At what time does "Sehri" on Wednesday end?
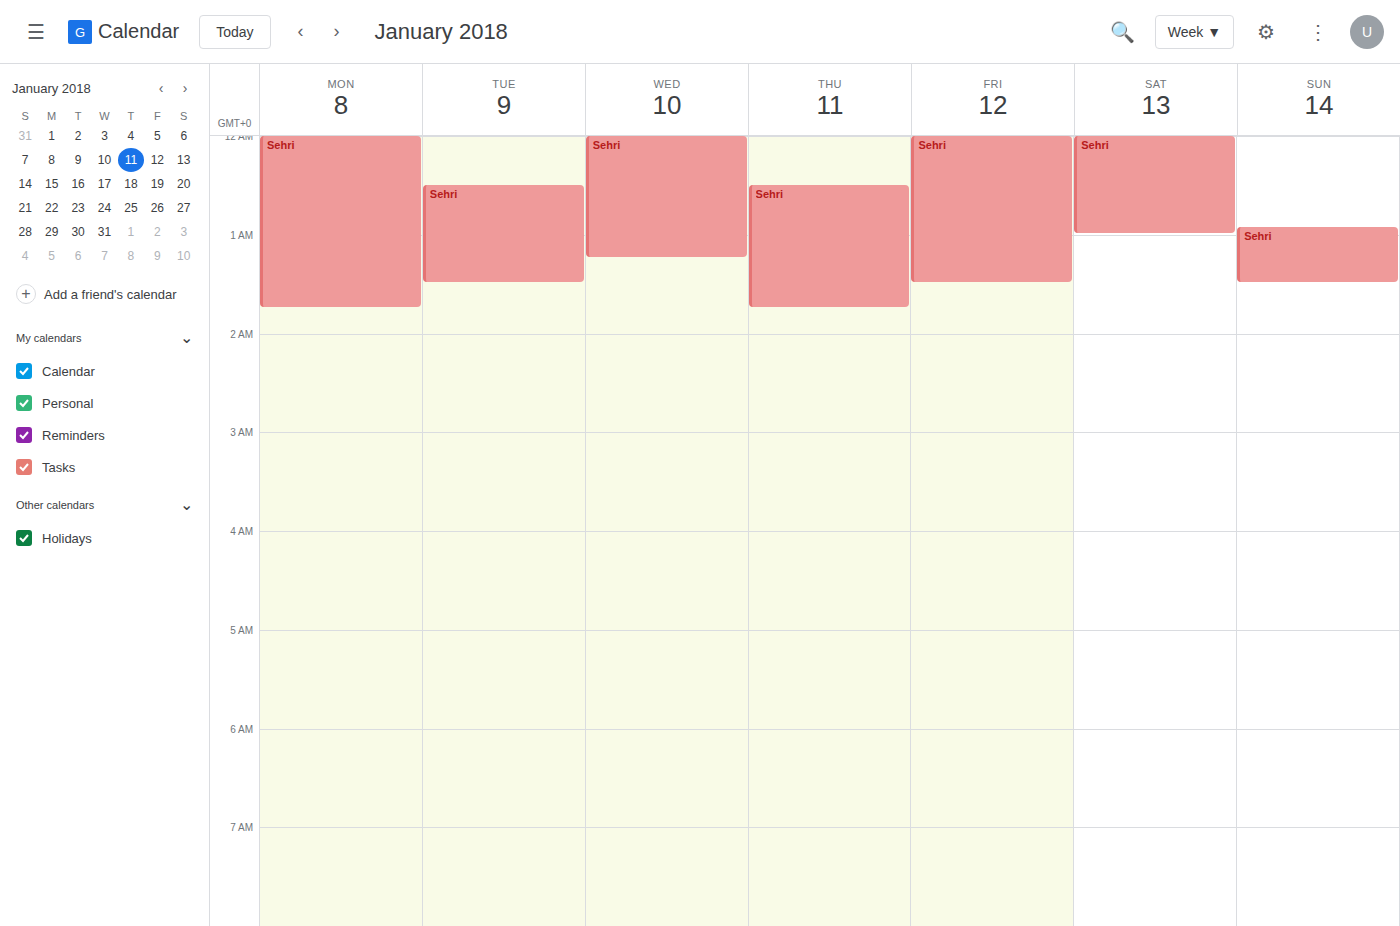
1:15 AM